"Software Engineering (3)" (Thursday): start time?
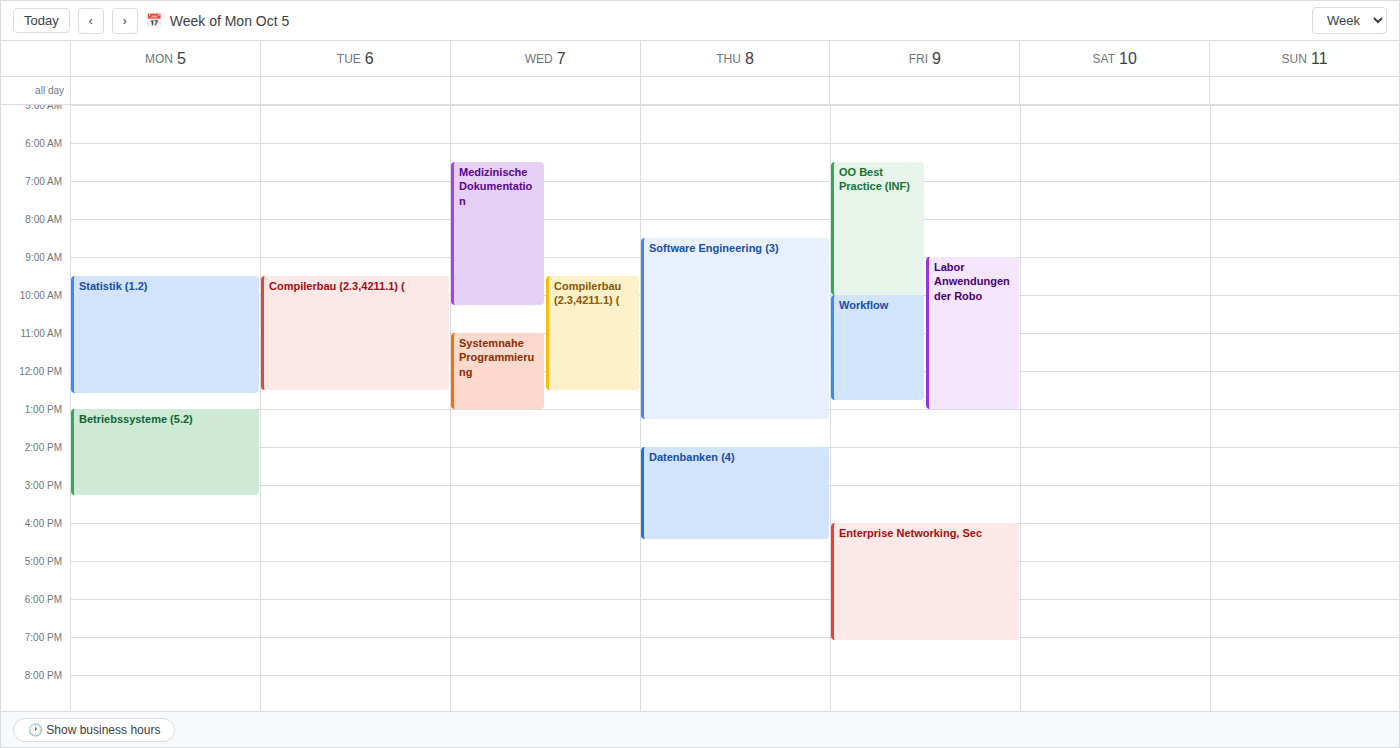
08:30